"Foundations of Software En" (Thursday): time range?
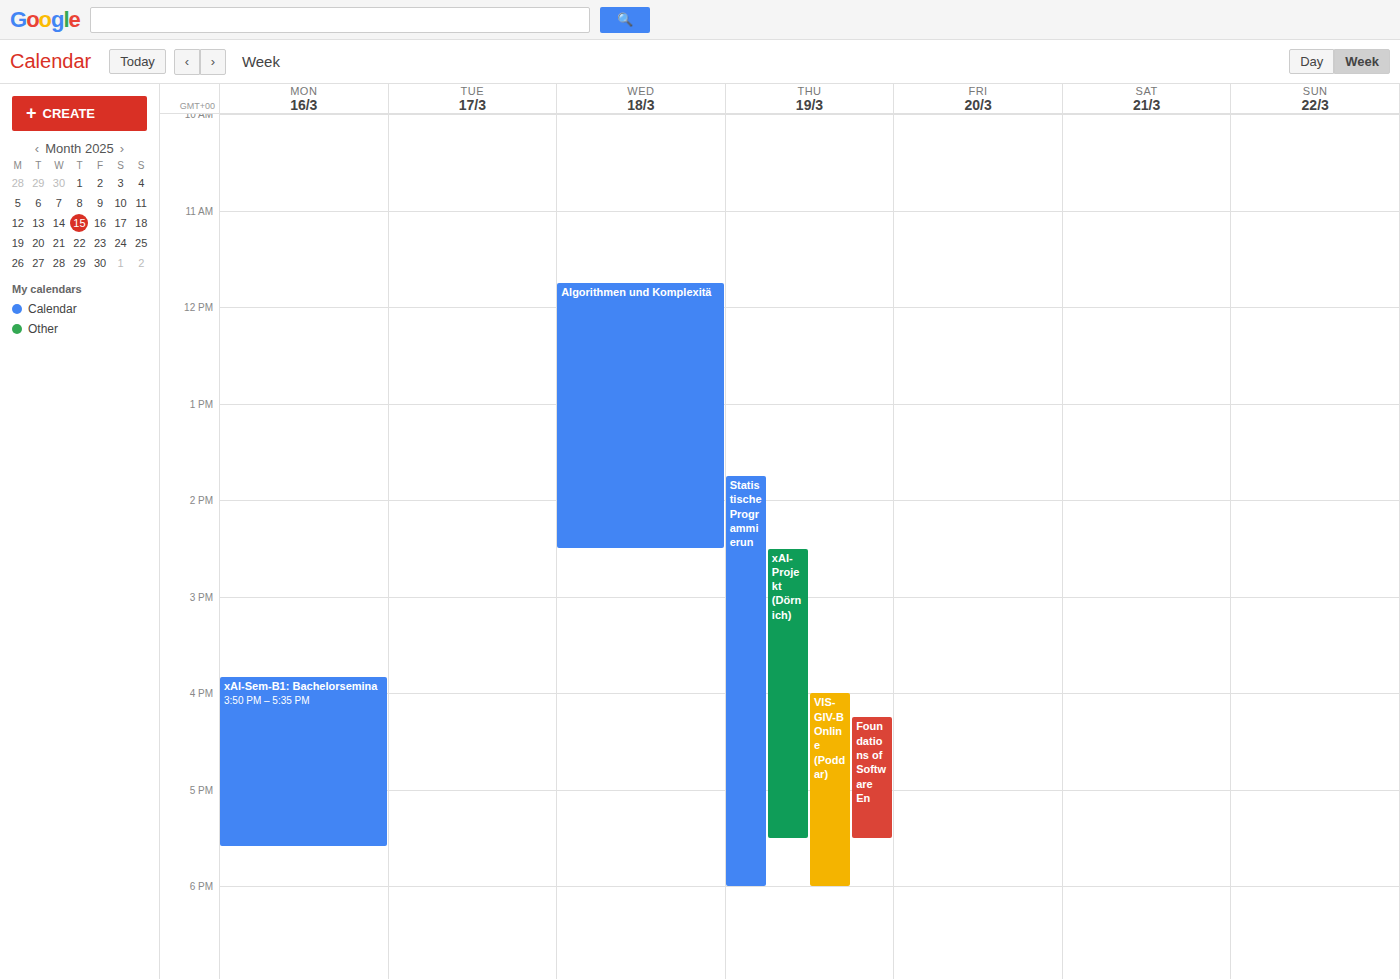
4:15 PM to 5:30 PM